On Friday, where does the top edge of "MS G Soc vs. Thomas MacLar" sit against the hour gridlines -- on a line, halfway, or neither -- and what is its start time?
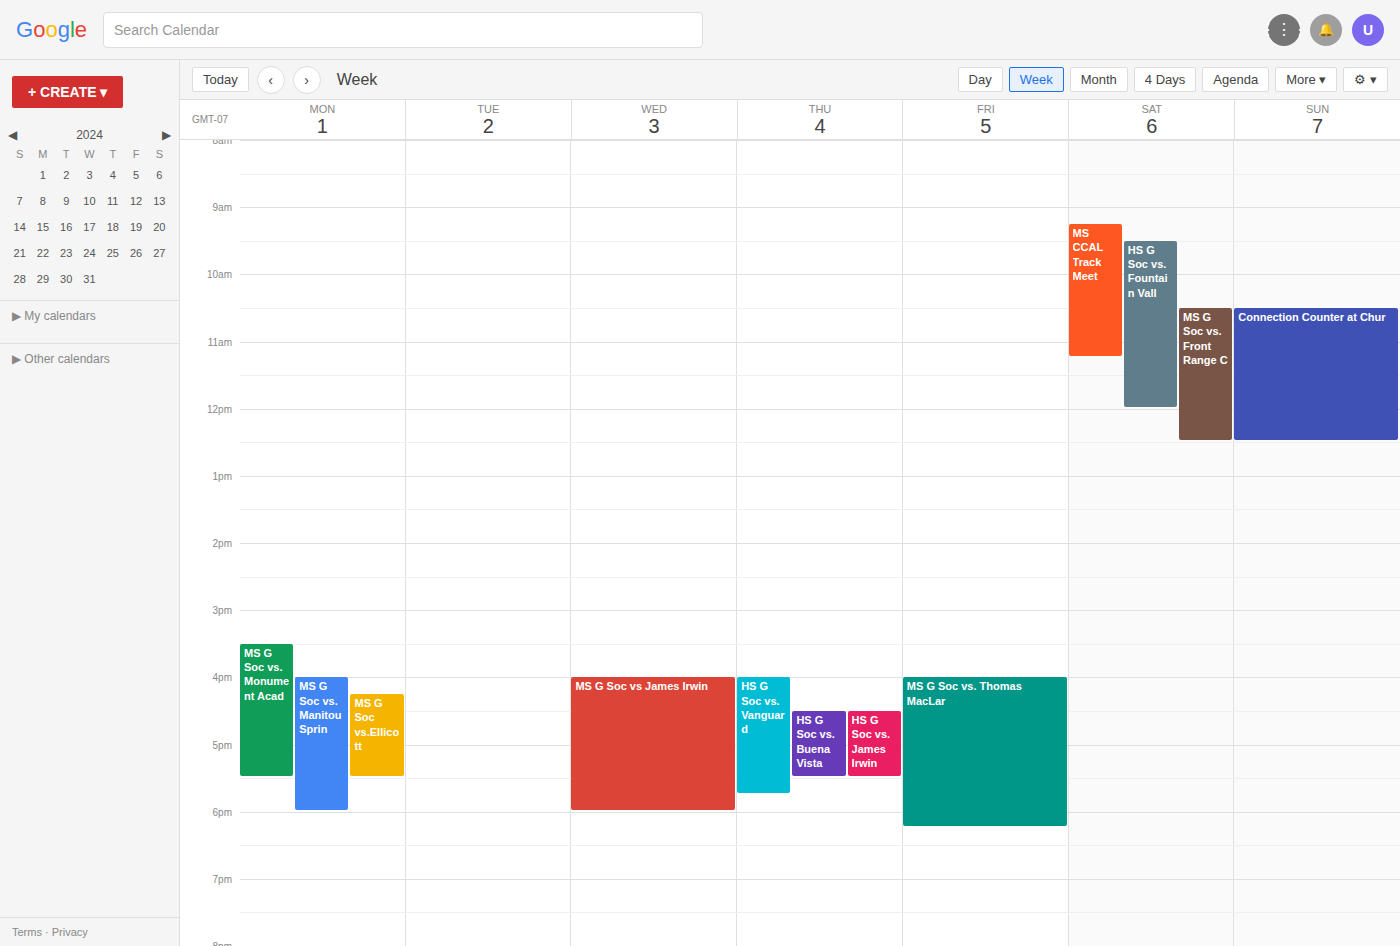
4:00 PM -- exactly on the 4 PM line.